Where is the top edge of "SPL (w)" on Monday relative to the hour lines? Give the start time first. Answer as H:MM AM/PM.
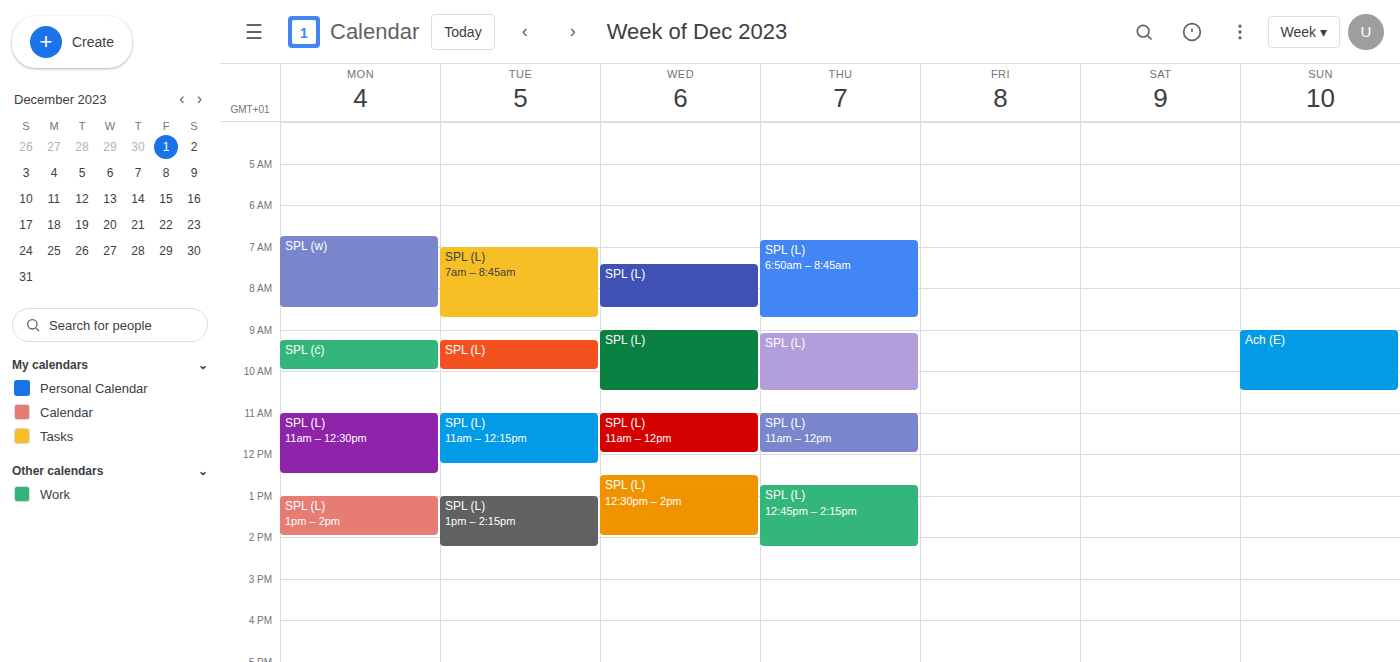
6:45 AM -- neither: three quarters of the way from the 6 AM line to the 7 AM line.